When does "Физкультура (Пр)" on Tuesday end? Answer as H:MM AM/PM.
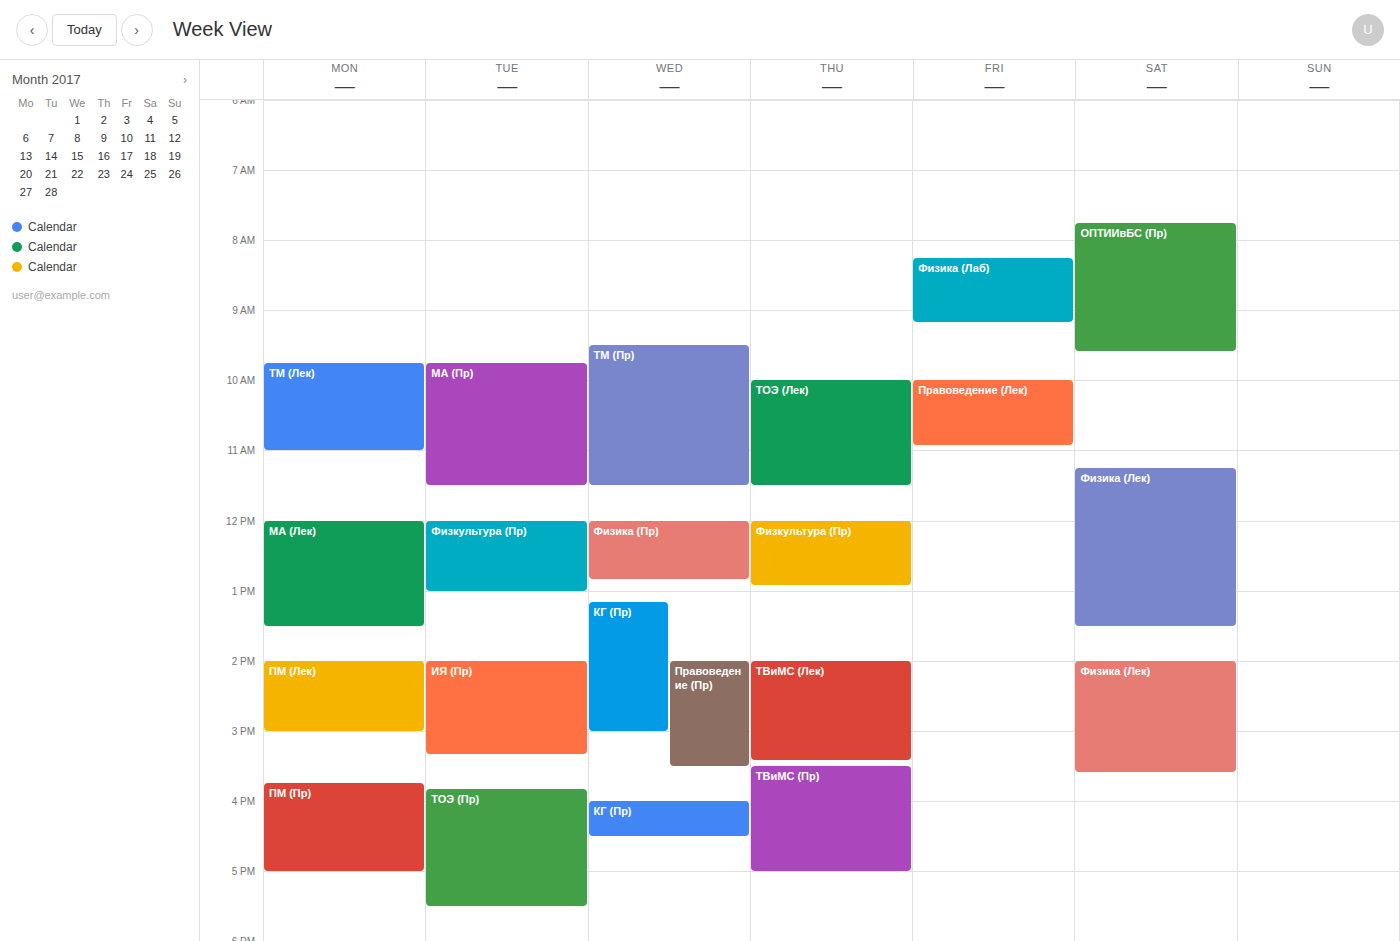
1:00 PM